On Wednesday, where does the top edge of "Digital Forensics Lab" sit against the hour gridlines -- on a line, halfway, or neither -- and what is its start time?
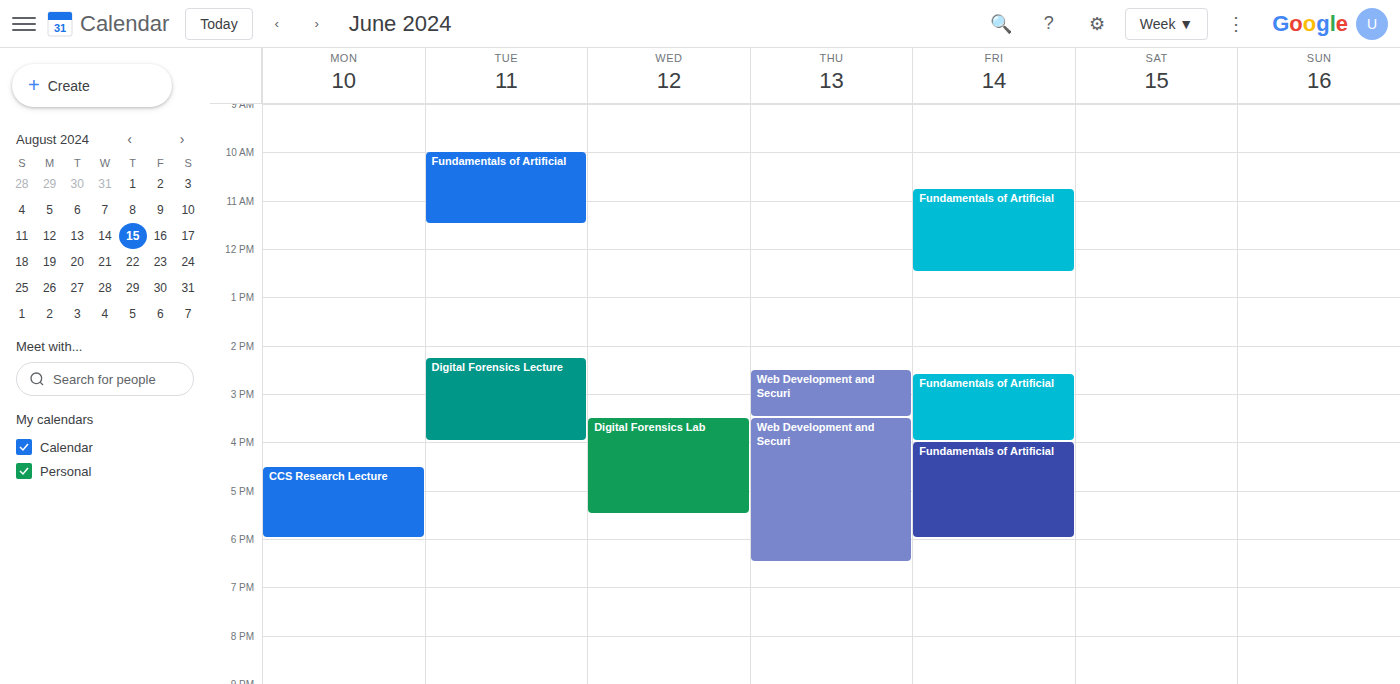
3:30 PM -- halfway between the 3 PM and 4 PM lines.